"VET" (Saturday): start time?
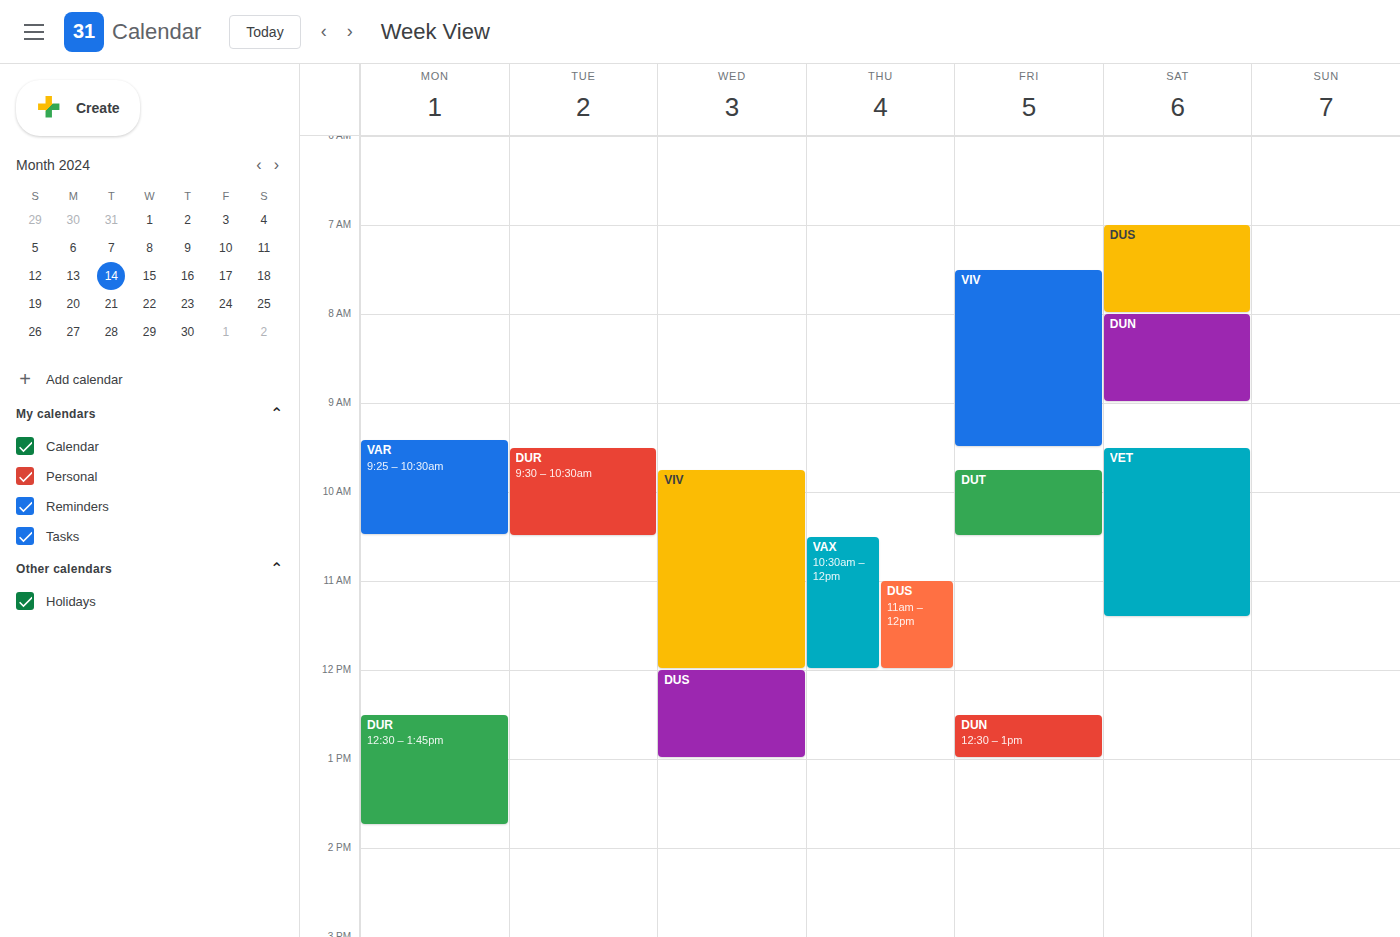
9:30 AM